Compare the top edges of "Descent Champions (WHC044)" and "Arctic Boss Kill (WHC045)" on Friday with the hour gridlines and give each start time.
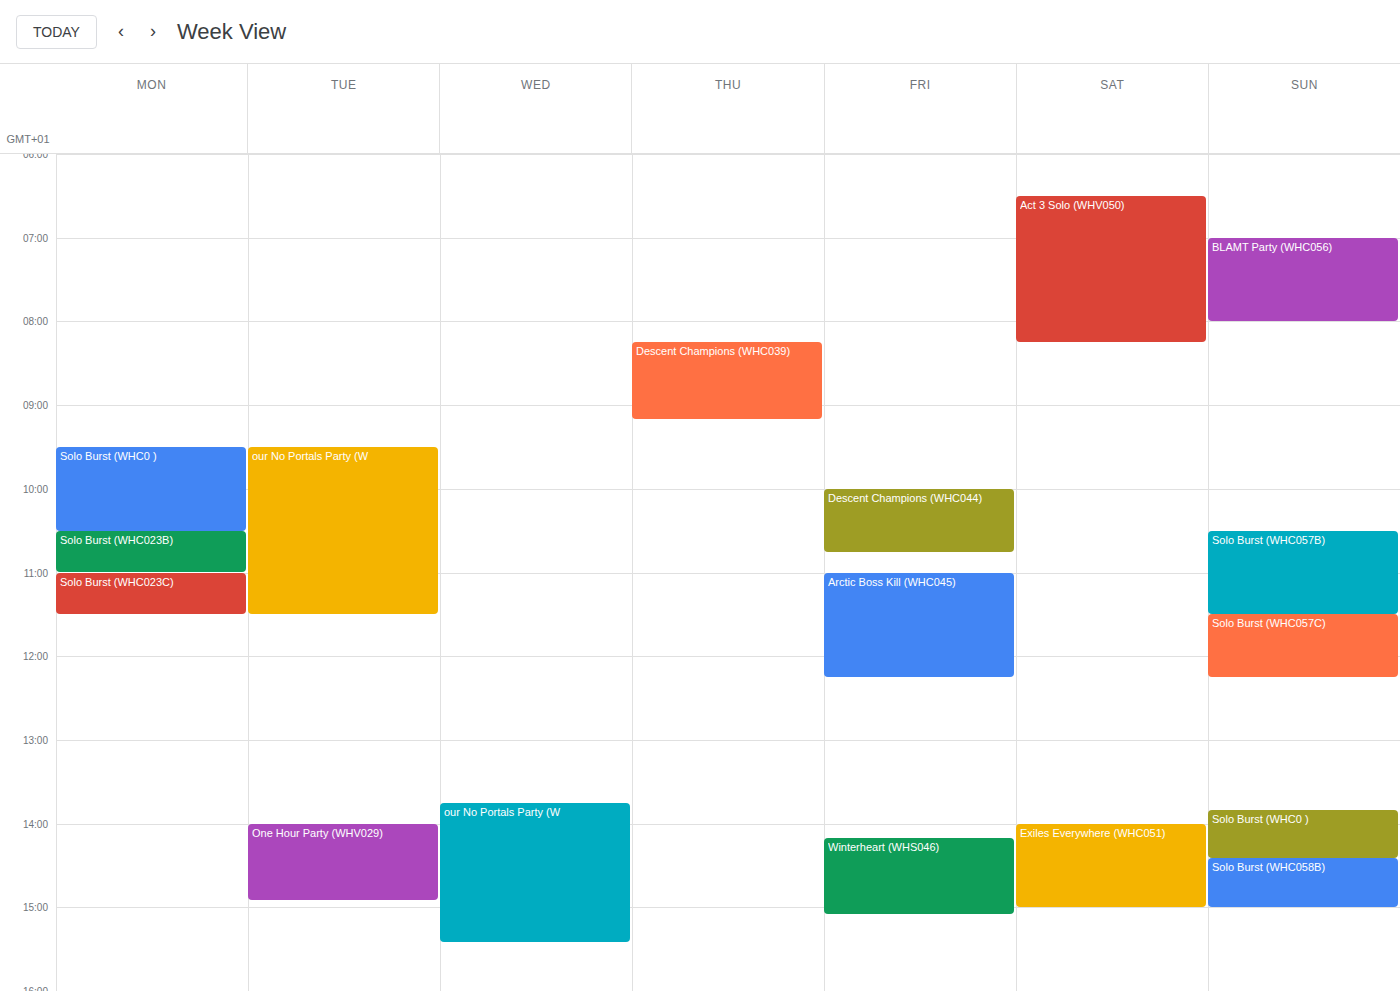
"Descent Champions (WHC044)": 10:00 AM, exactly on the 10 AM line. "Arctic Boss Kill (WHC045)": 11:00 AM, exactly on the 11 AM line.